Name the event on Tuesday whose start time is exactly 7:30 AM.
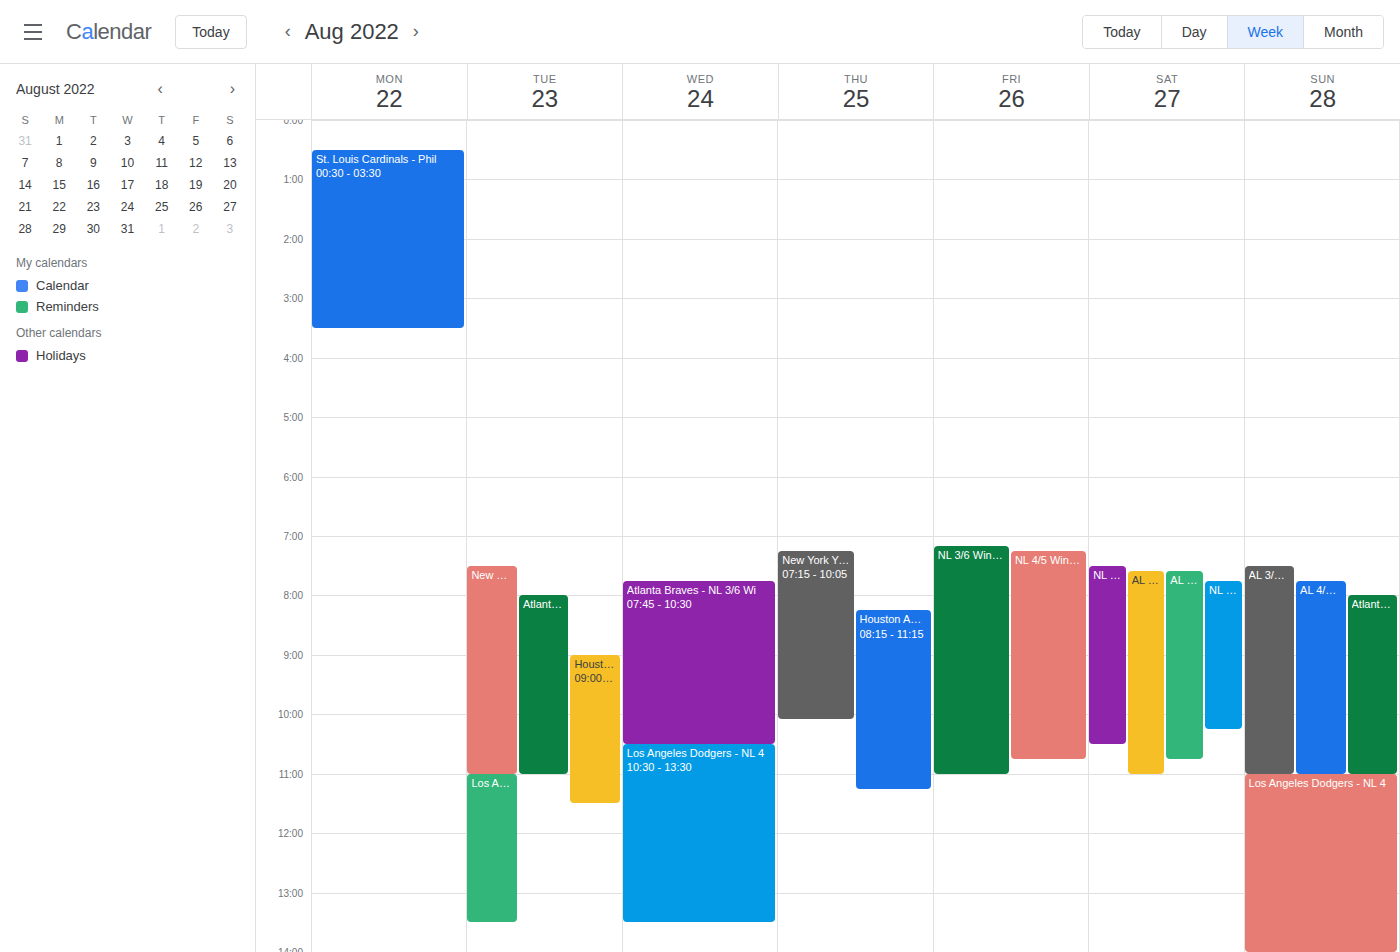
"New York Yankees - AL 3/6"